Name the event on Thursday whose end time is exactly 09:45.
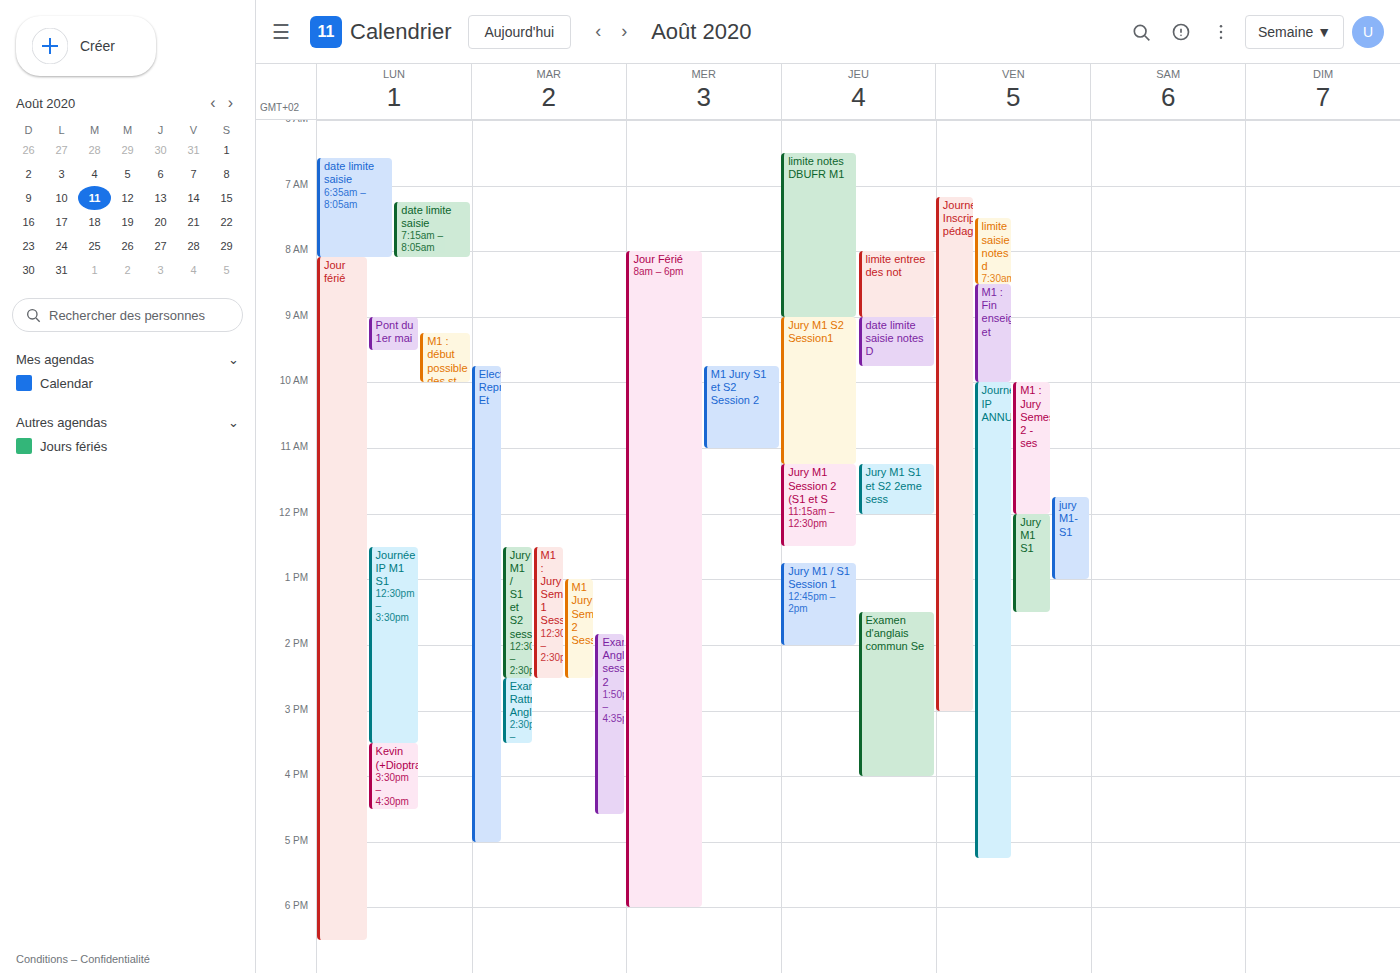
"date limite saisie notes D"